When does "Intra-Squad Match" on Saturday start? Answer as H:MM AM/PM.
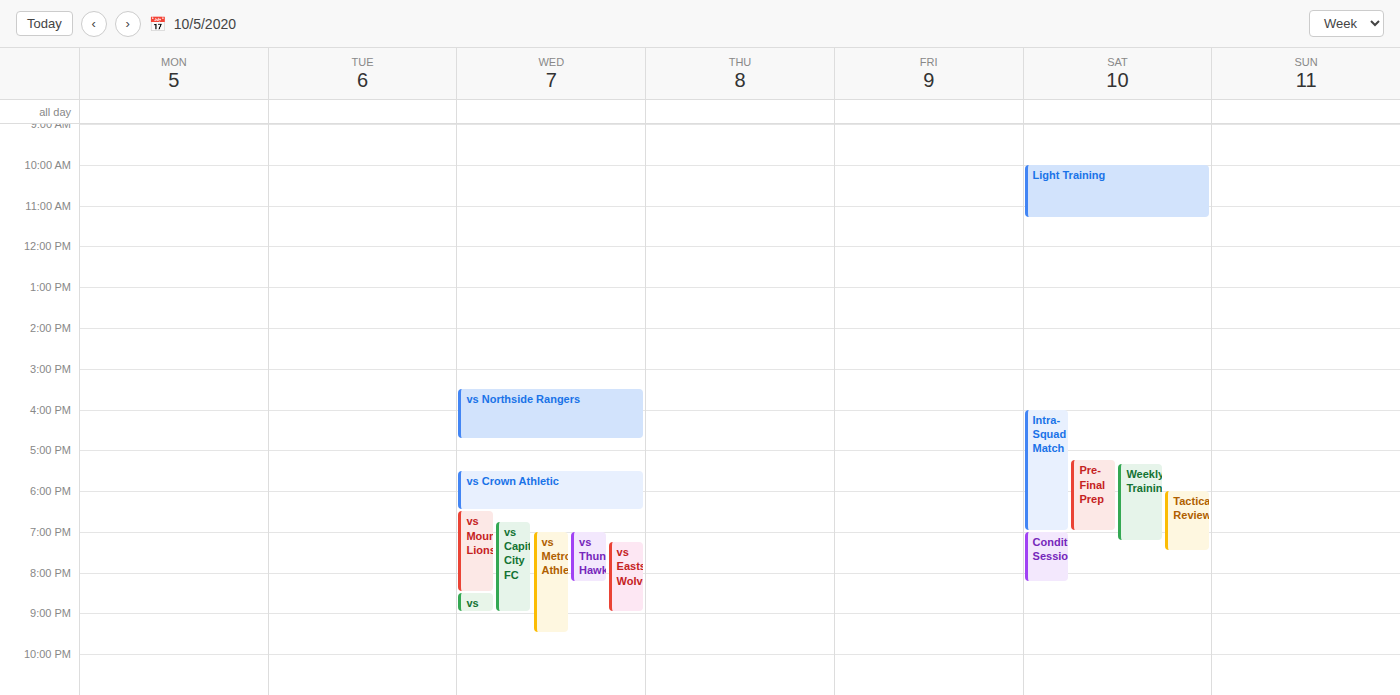
4:00 PM